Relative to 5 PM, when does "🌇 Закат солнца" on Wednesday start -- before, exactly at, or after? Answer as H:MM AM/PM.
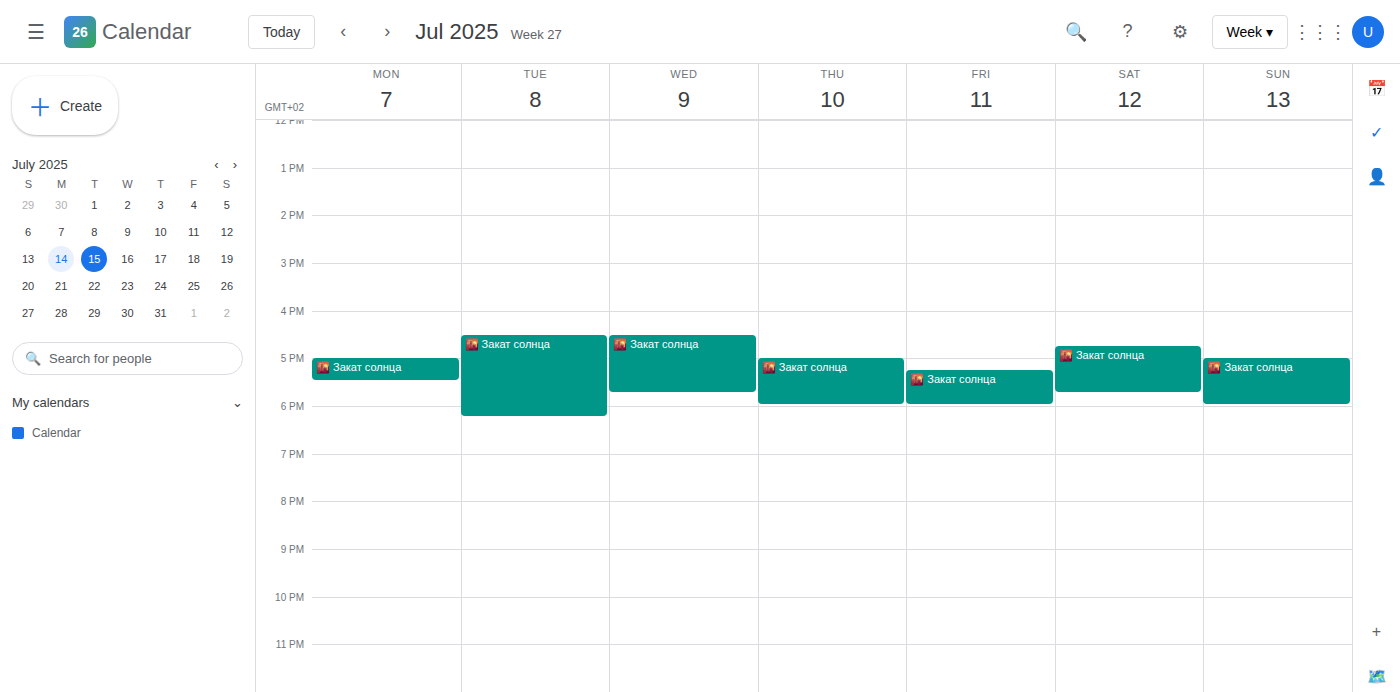
4:30 PM -- before 5 PM, 30 minutes above the 5 PM line.